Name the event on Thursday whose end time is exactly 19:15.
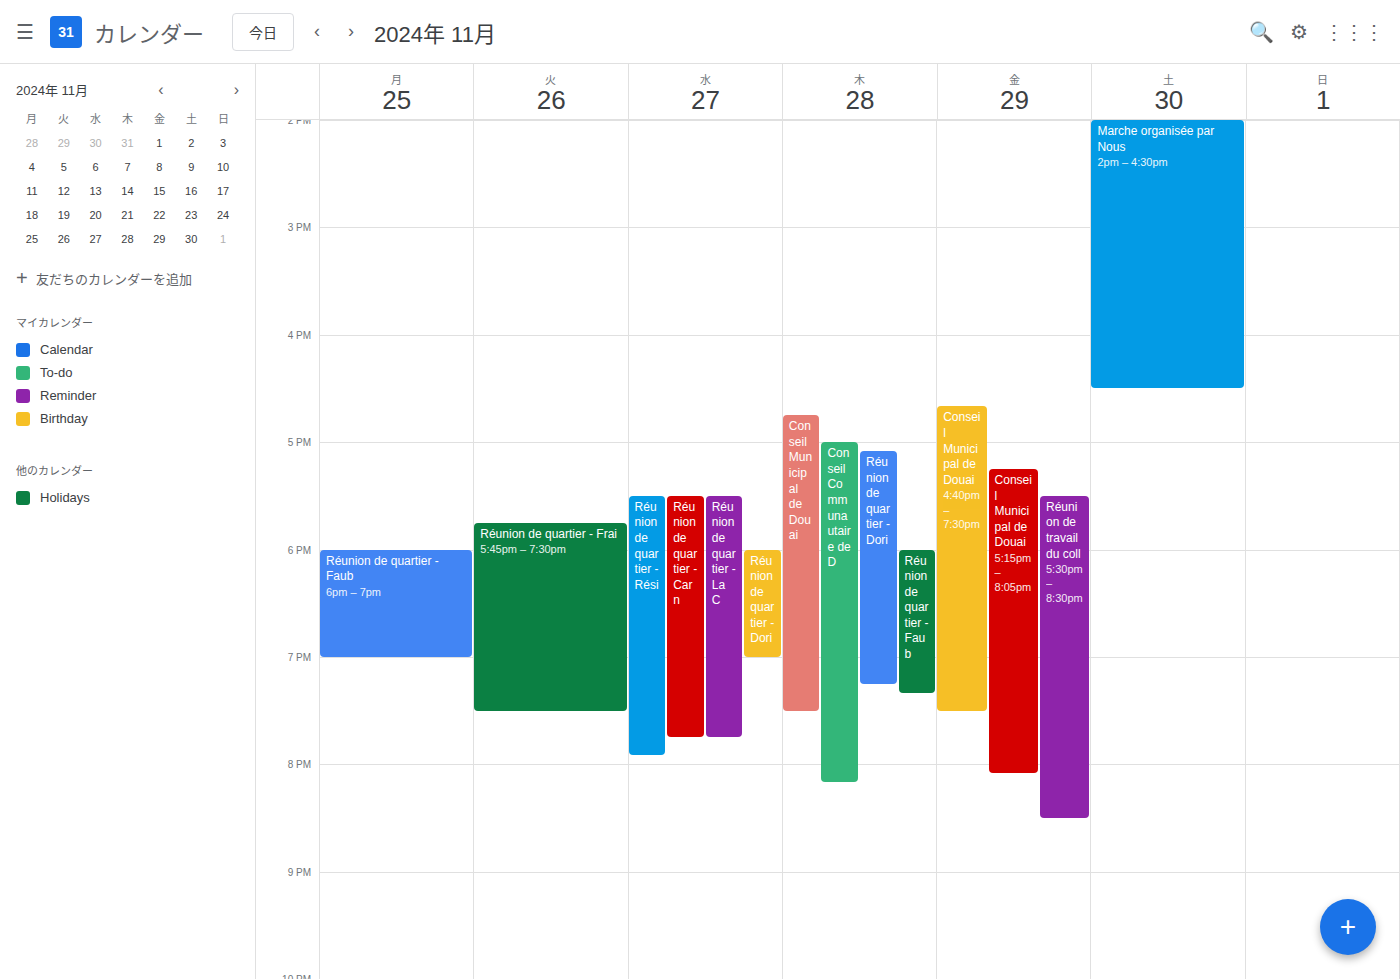
"Réunion de quartier - Dori"